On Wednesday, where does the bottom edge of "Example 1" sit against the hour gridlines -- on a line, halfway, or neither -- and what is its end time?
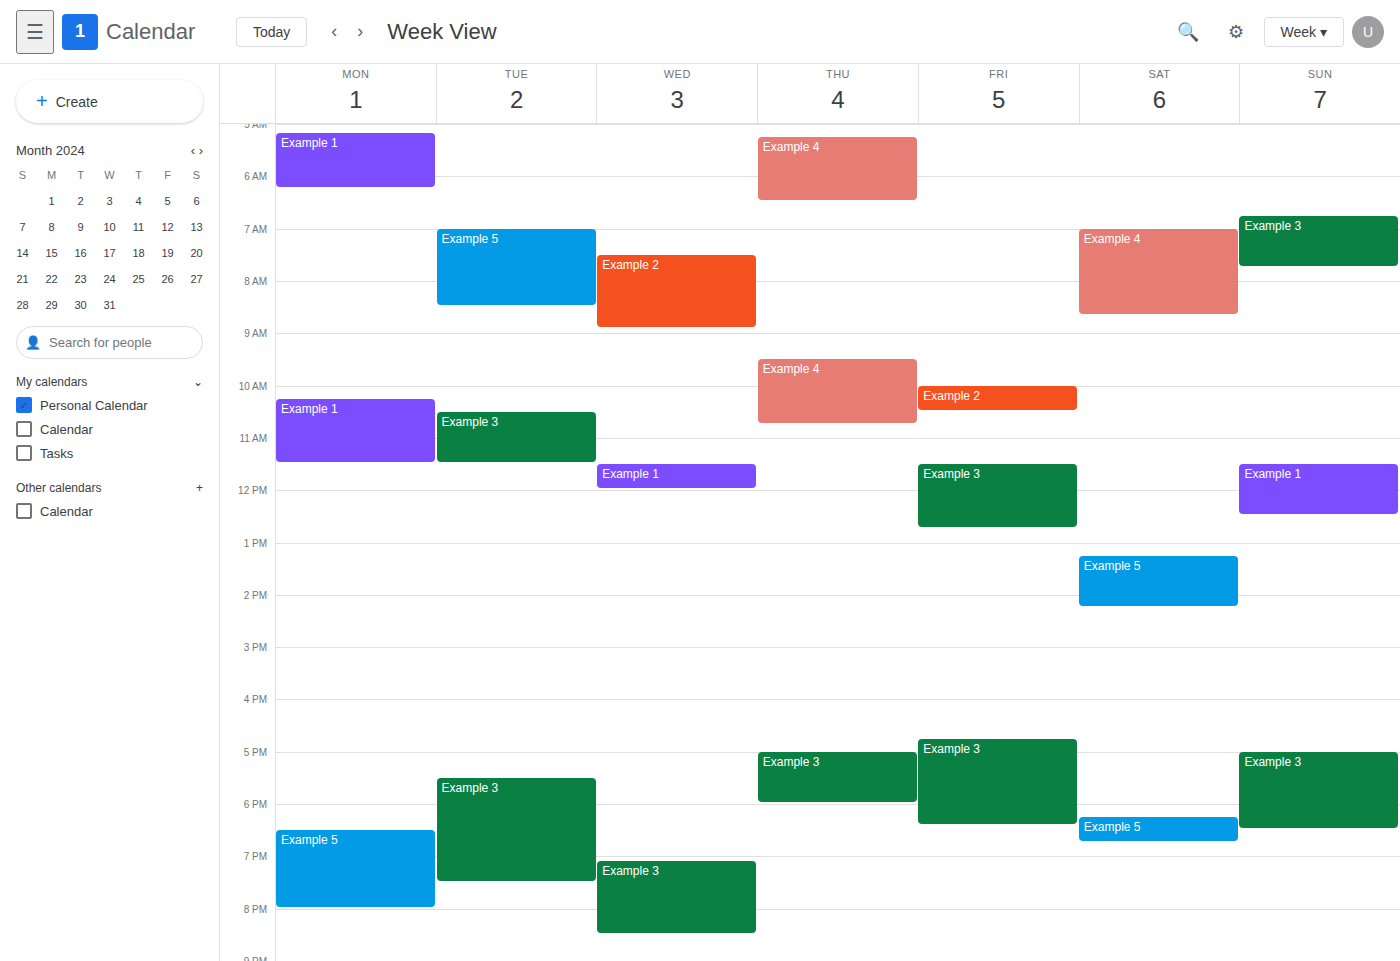
12:00 PM -- exactly on the 12 PM line.